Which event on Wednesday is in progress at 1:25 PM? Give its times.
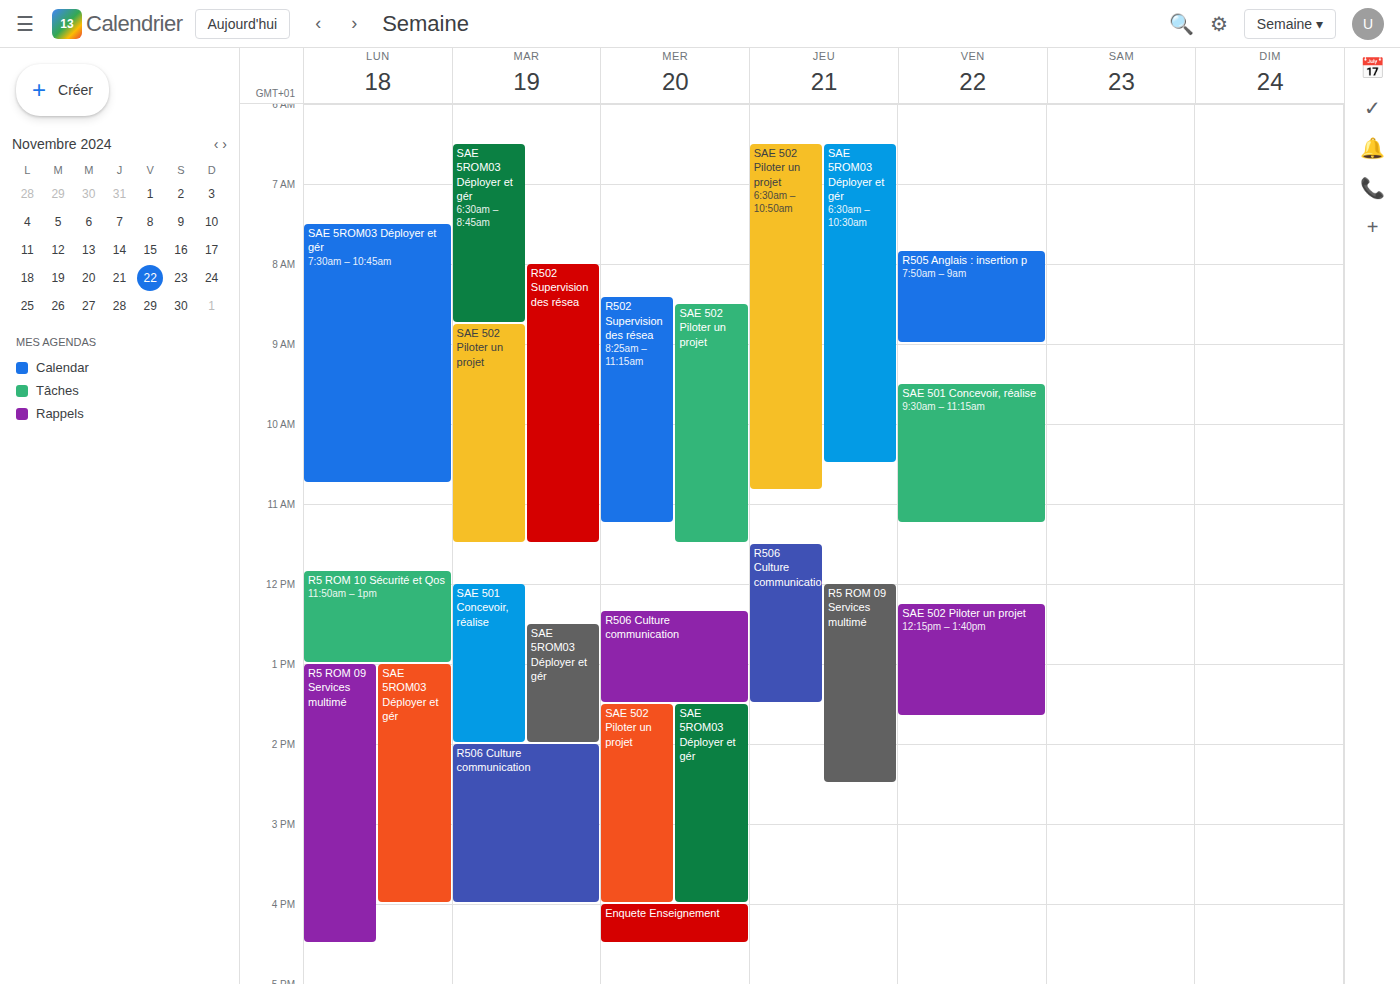
"R506 Culture communication", 12:20 PM to 1:30 PM